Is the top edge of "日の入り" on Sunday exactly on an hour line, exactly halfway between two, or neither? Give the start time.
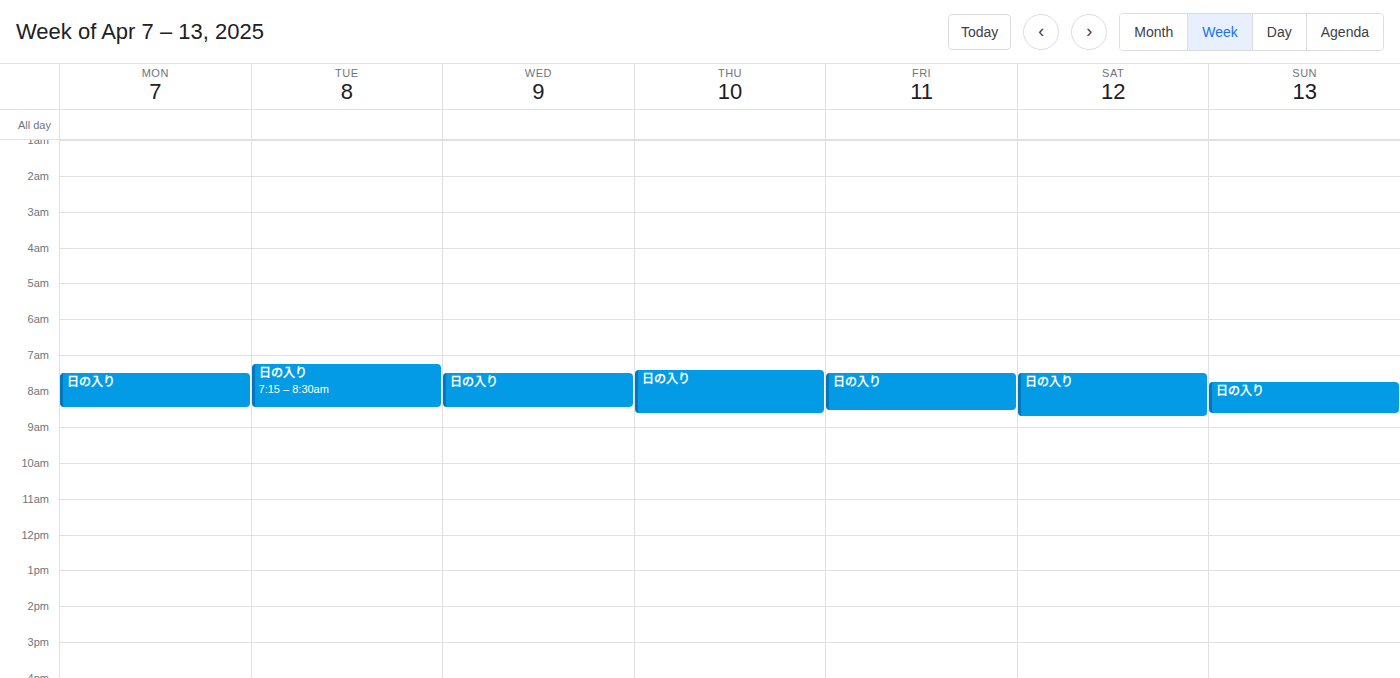
7:45 AM -- neither: three quarters of the way from the 7 AM line to the 8 AM line.